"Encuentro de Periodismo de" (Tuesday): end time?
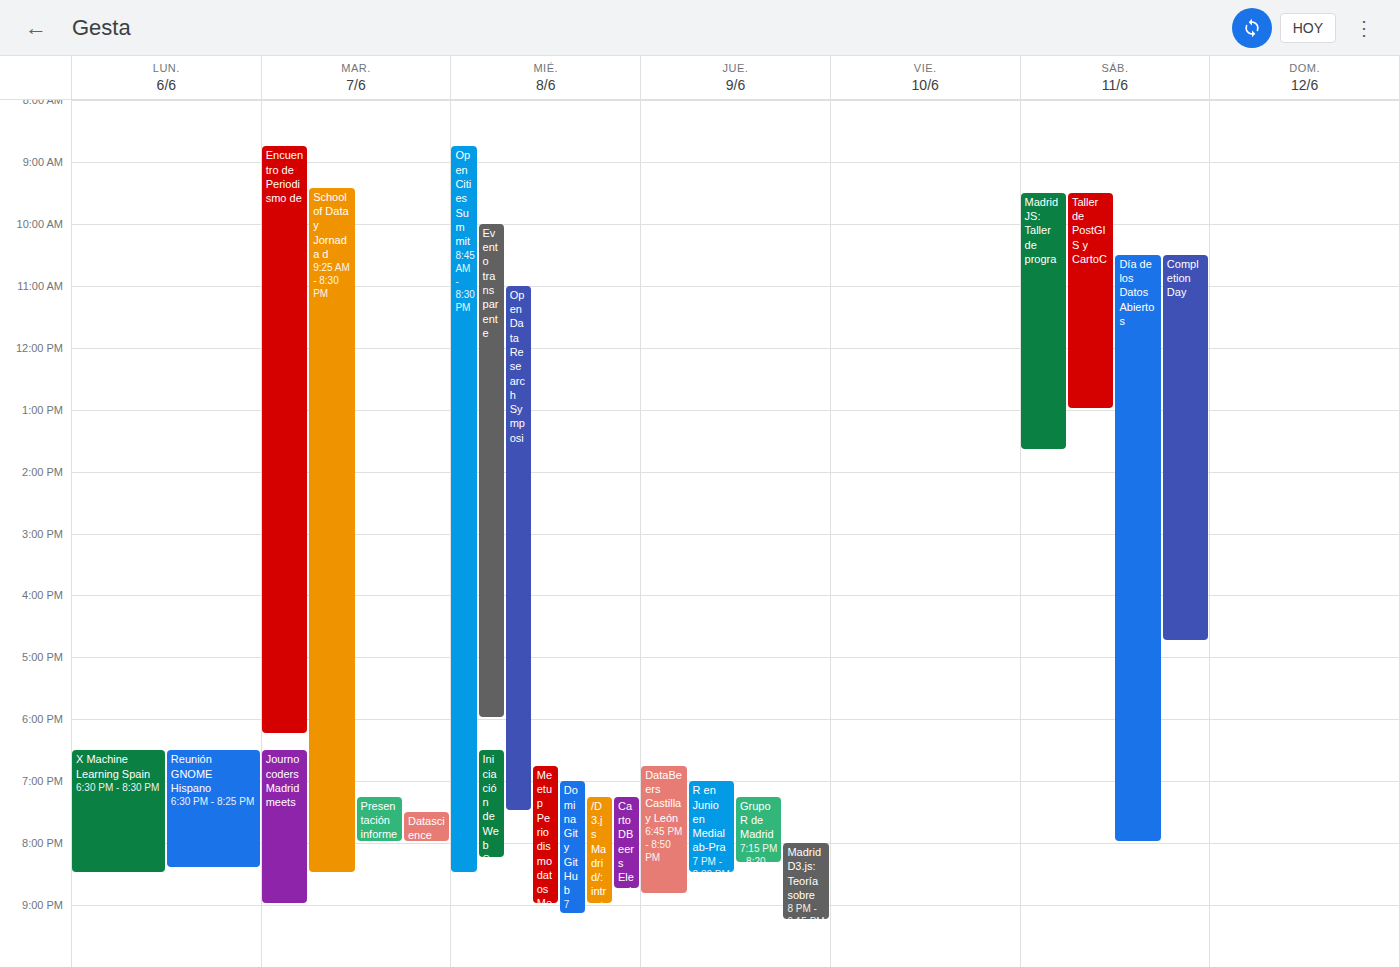
6:15 PM